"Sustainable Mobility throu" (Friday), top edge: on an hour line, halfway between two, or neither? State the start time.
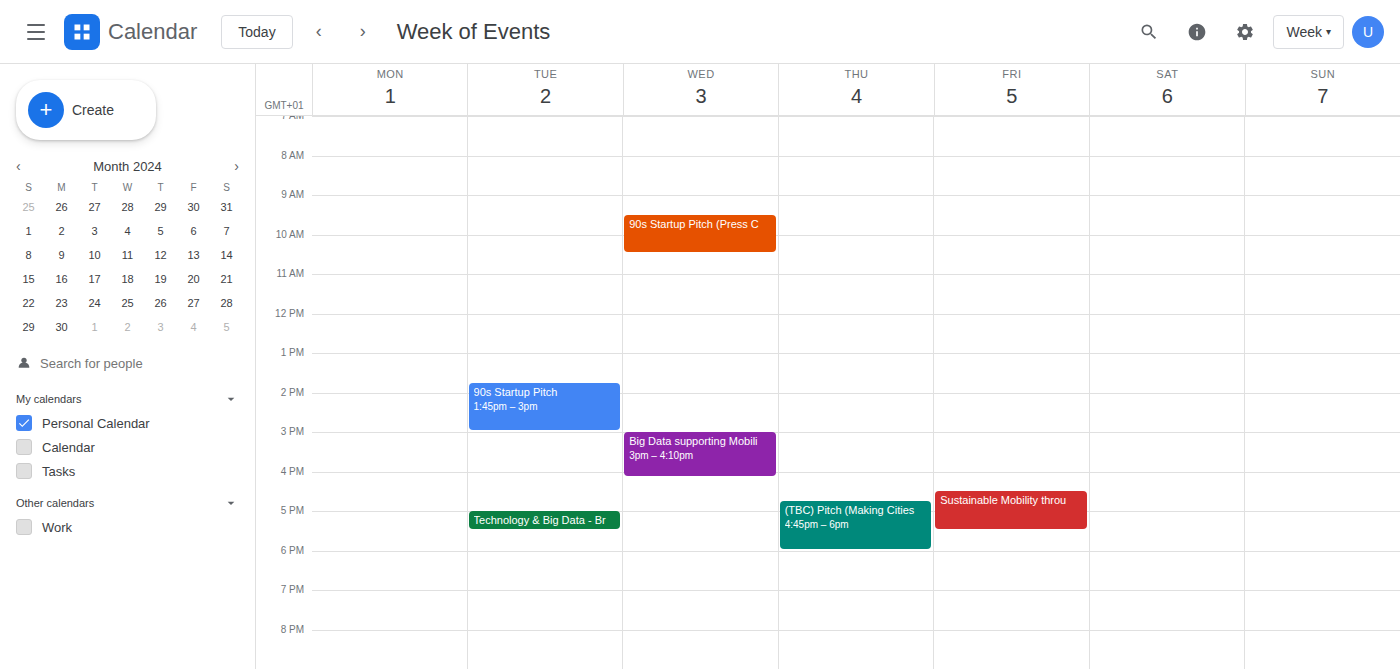
4:30 PM -- halfway between the 4 PM and 5 PM lines.